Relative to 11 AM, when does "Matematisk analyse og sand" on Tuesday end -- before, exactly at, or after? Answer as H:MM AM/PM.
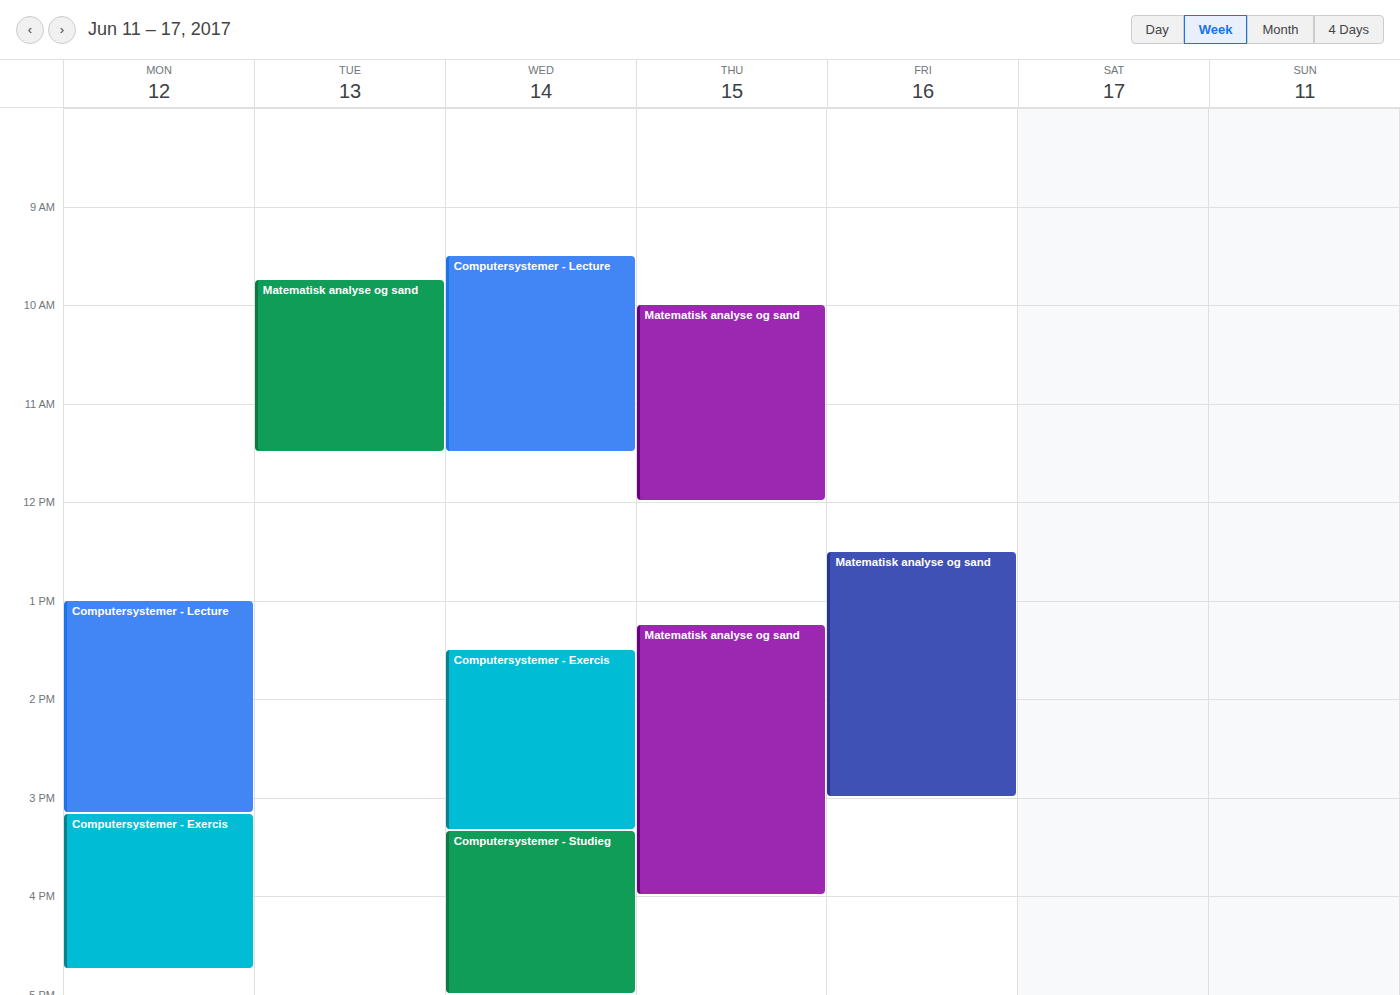
11:30 AM -- after 11 AM, 30 minutes below the 11 AM line.